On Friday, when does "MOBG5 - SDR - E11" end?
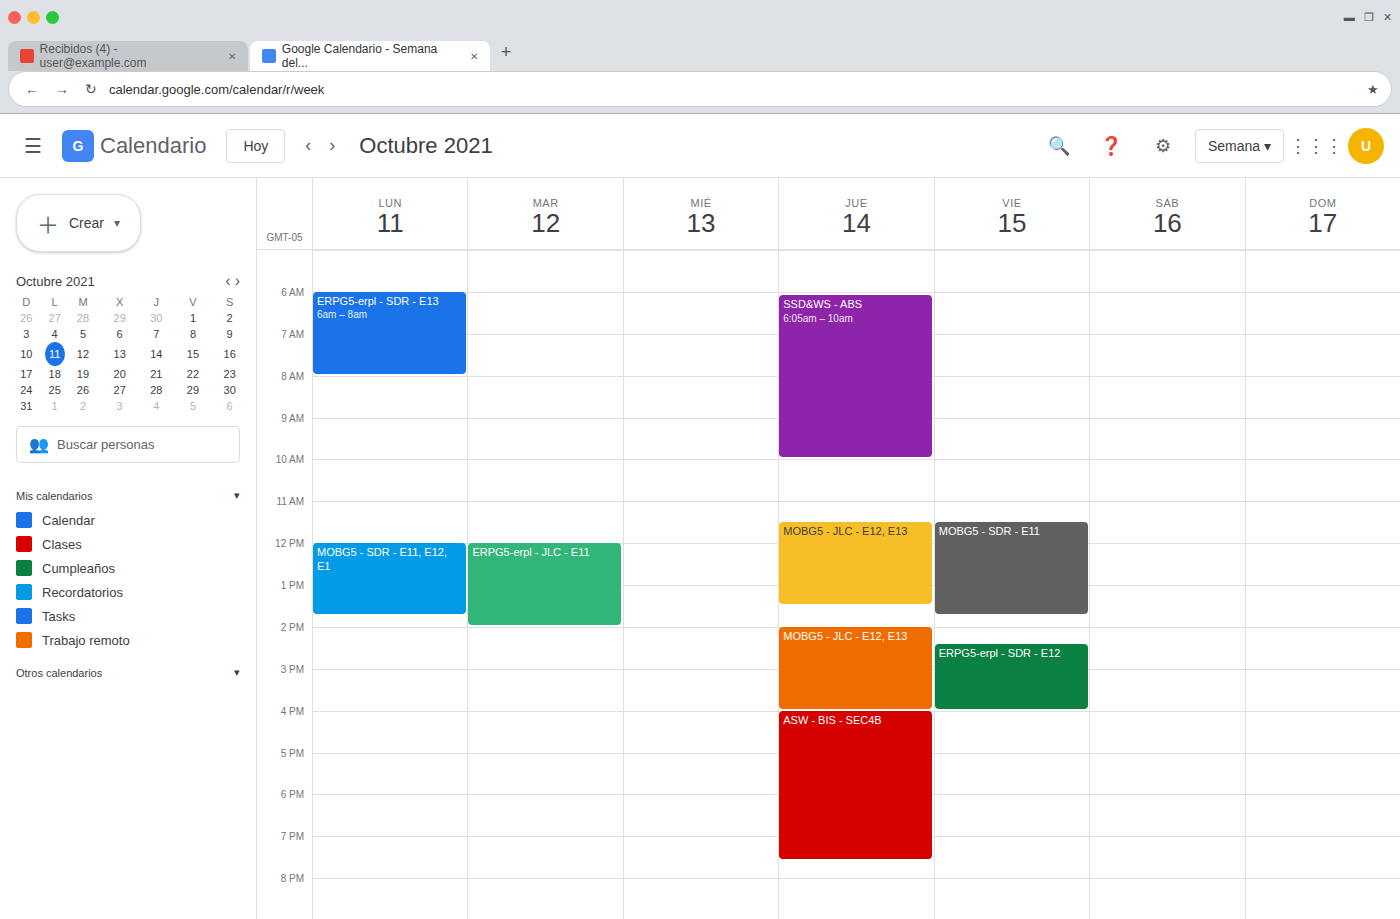
1:45 PM